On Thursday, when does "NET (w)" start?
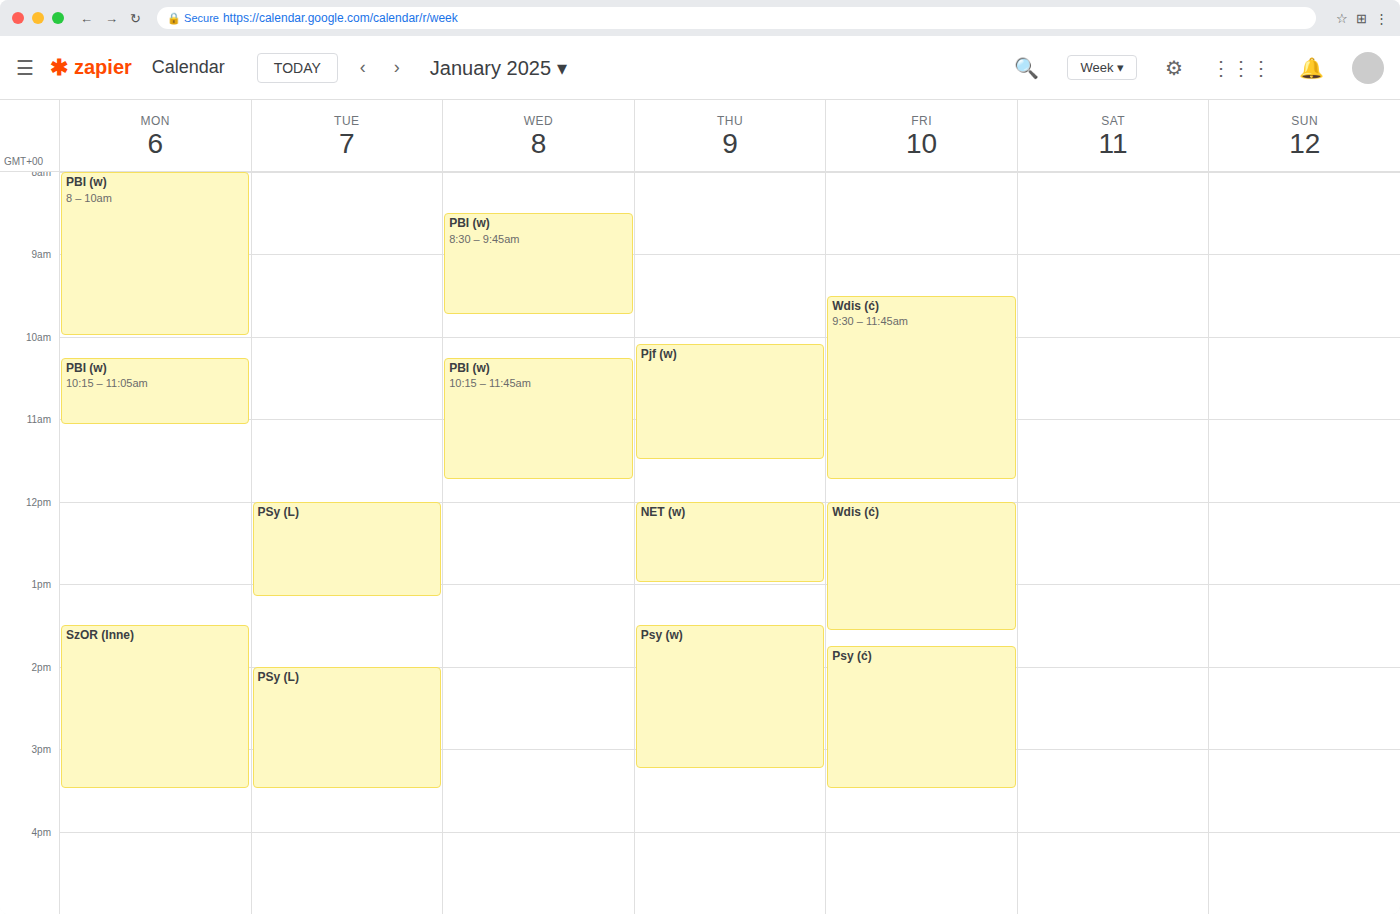
12:00 PM